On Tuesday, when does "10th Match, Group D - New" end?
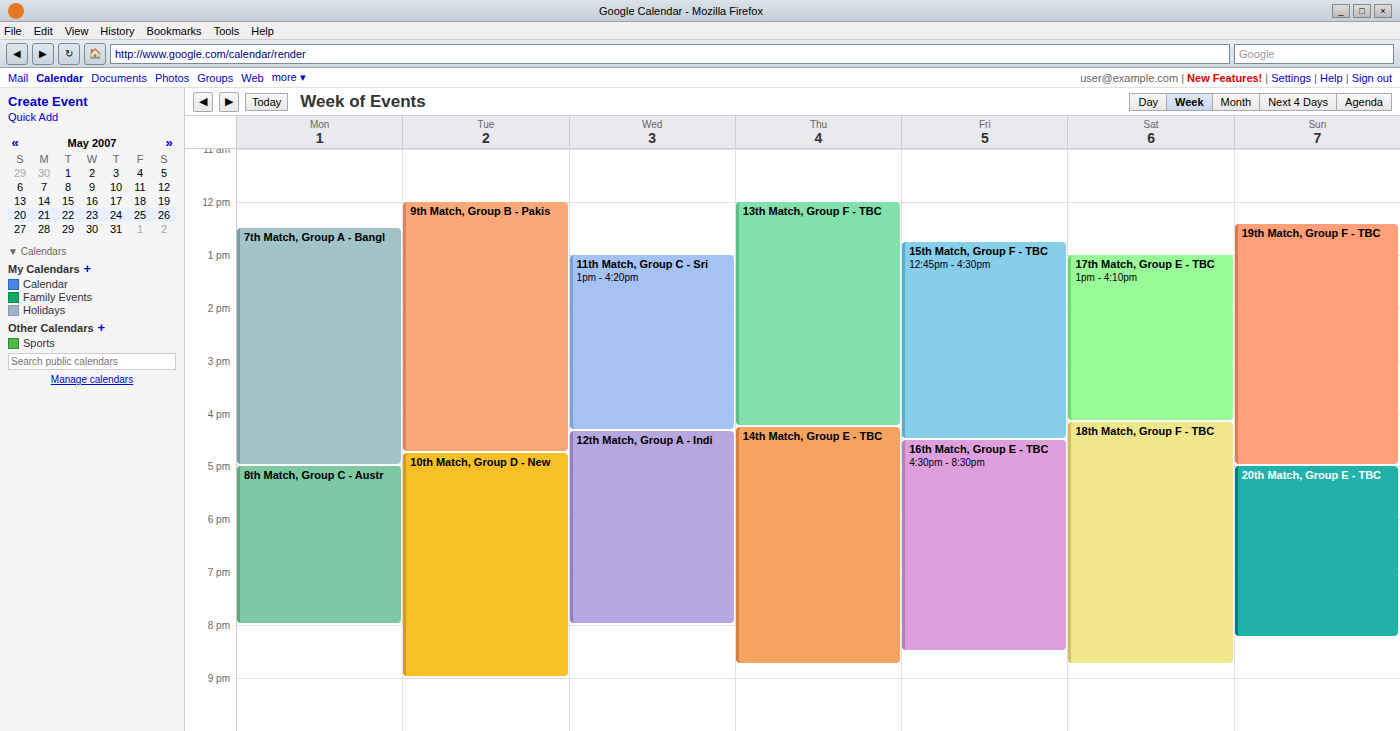
9:00 PM